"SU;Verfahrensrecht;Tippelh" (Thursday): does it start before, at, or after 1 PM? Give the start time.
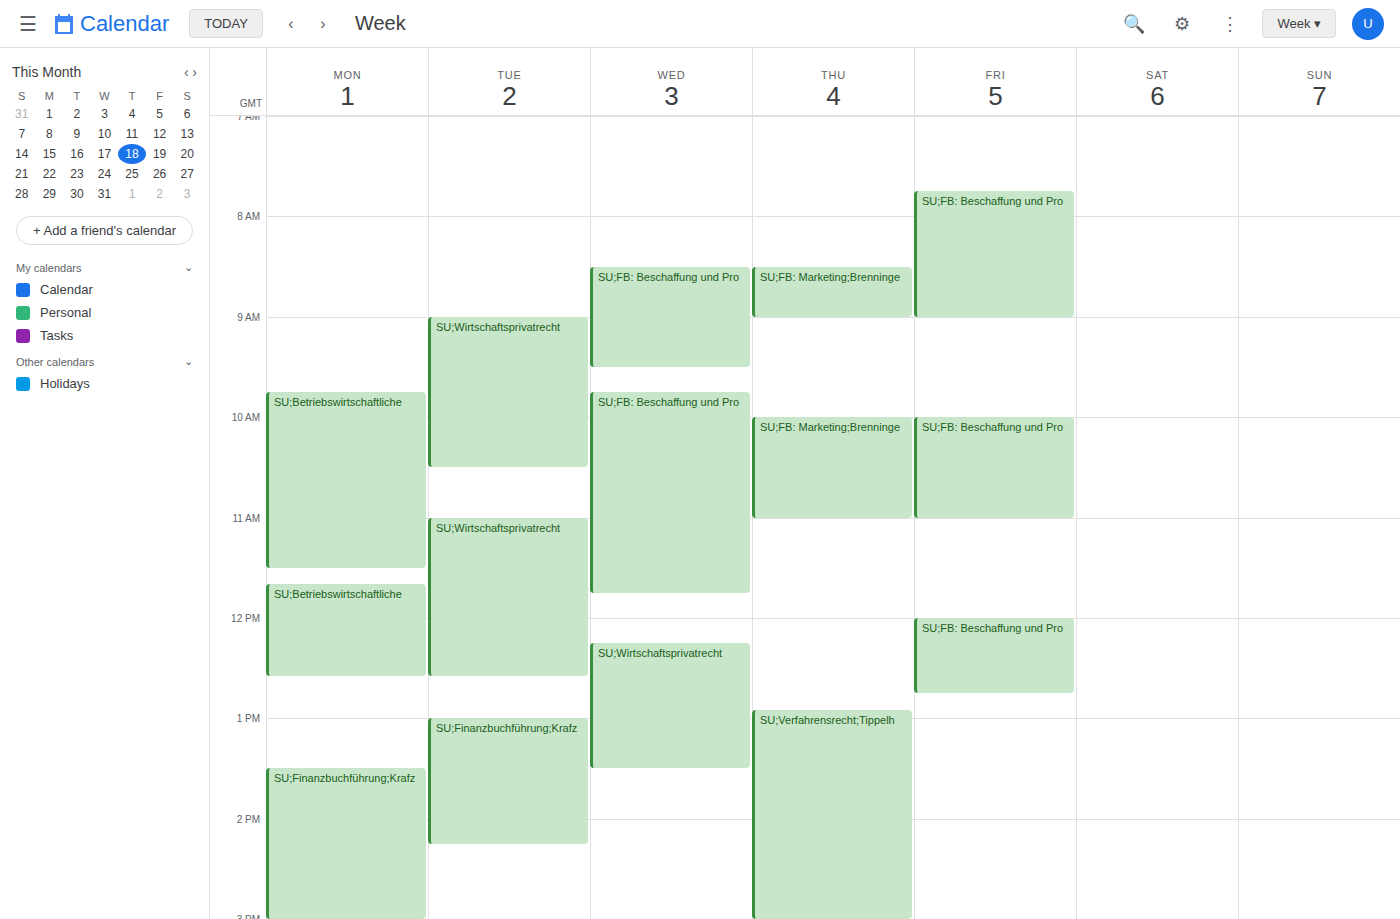
12:55 PM -- before 1 PM, 5 minutes above the 1 PM line.